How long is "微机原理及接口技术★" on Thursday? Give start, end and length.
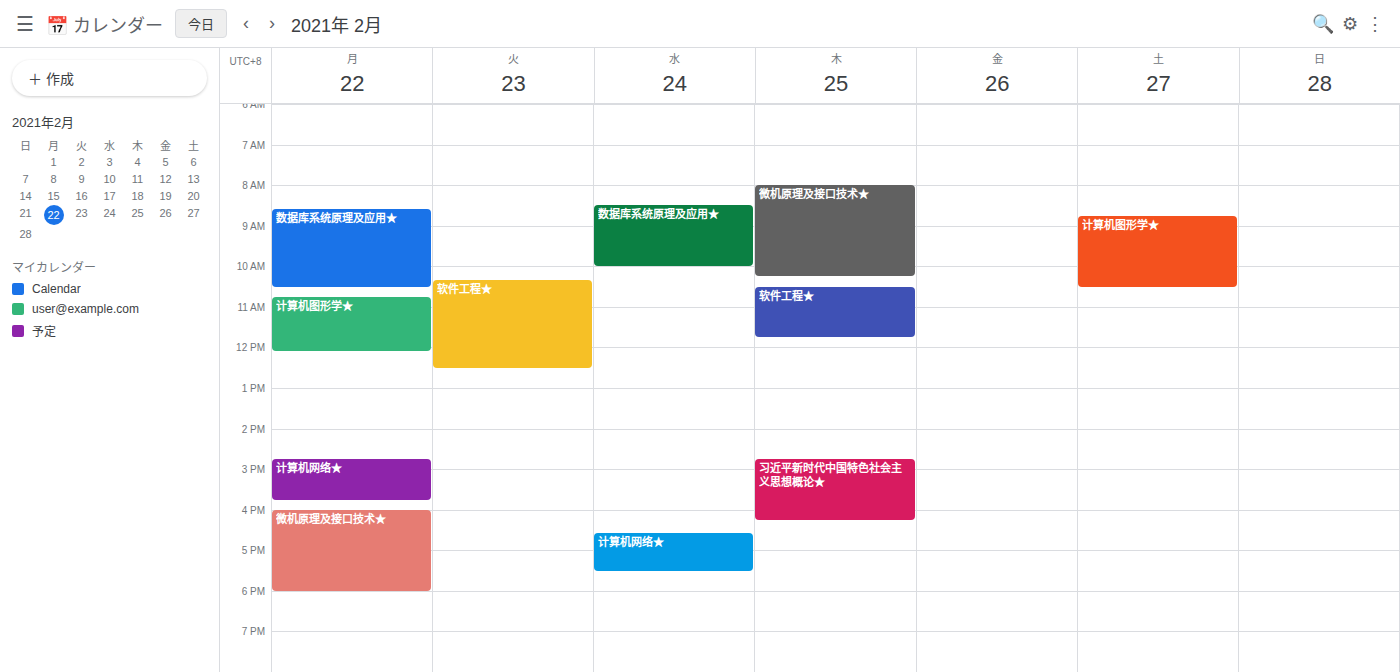
8:00 AM to 10:15 AM, 2 hours 15 minutes